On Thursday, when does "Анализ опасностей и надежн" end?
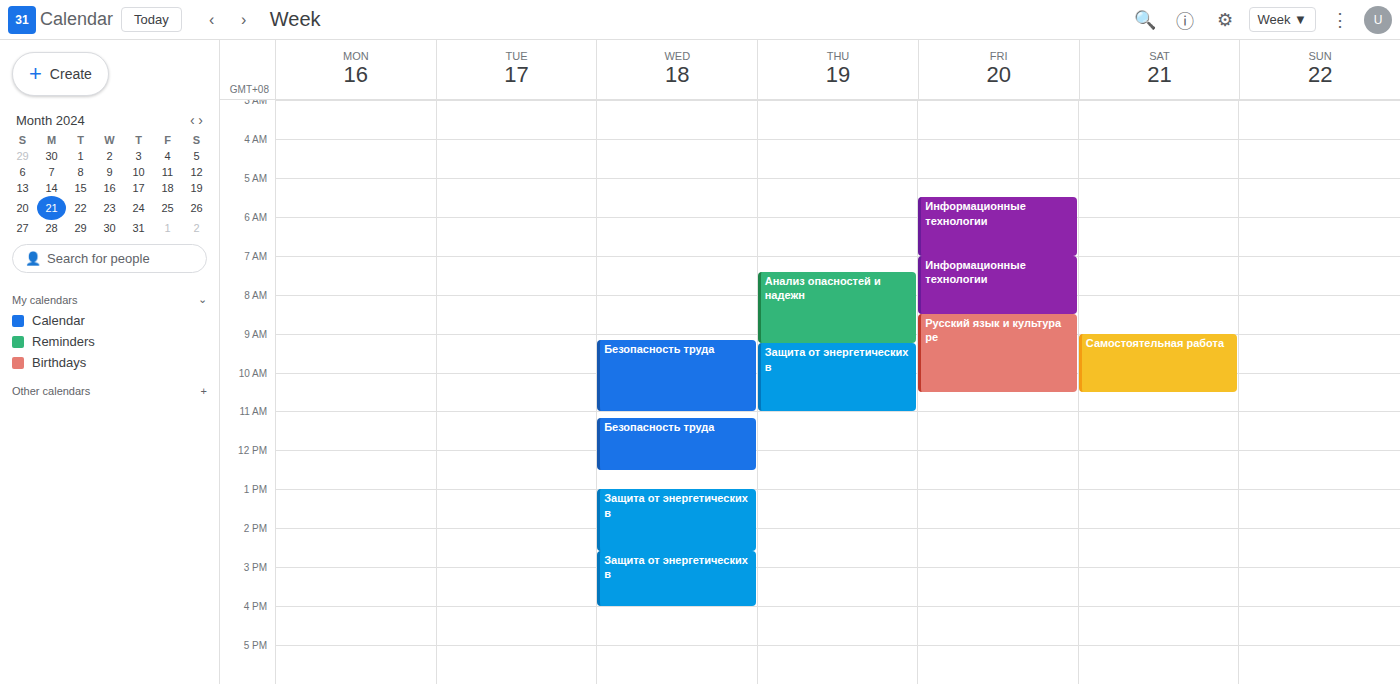
9:15 AM